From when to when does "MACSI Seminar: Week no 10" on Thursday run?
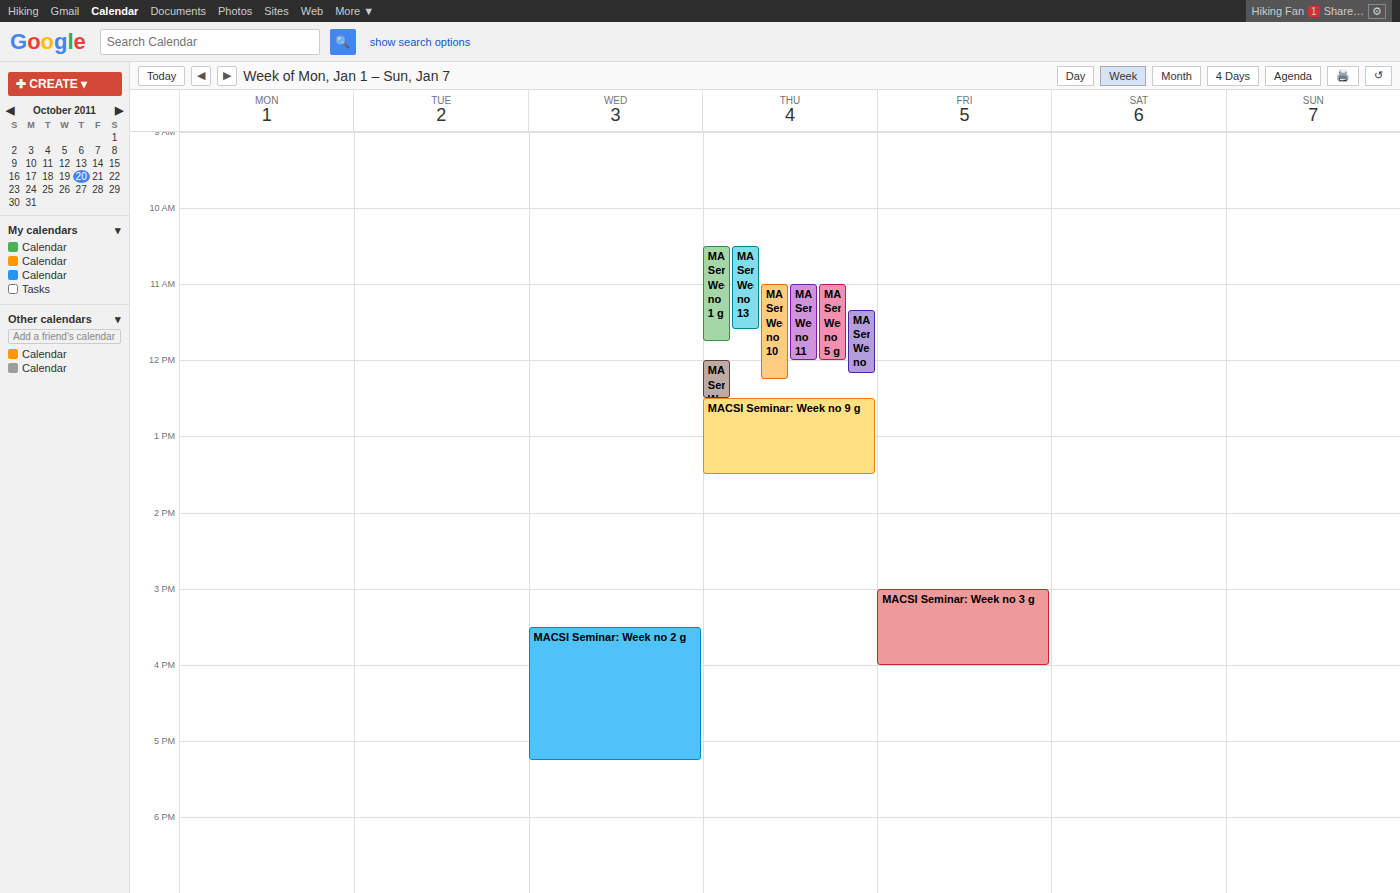
11:00 AM to 12:15 PM